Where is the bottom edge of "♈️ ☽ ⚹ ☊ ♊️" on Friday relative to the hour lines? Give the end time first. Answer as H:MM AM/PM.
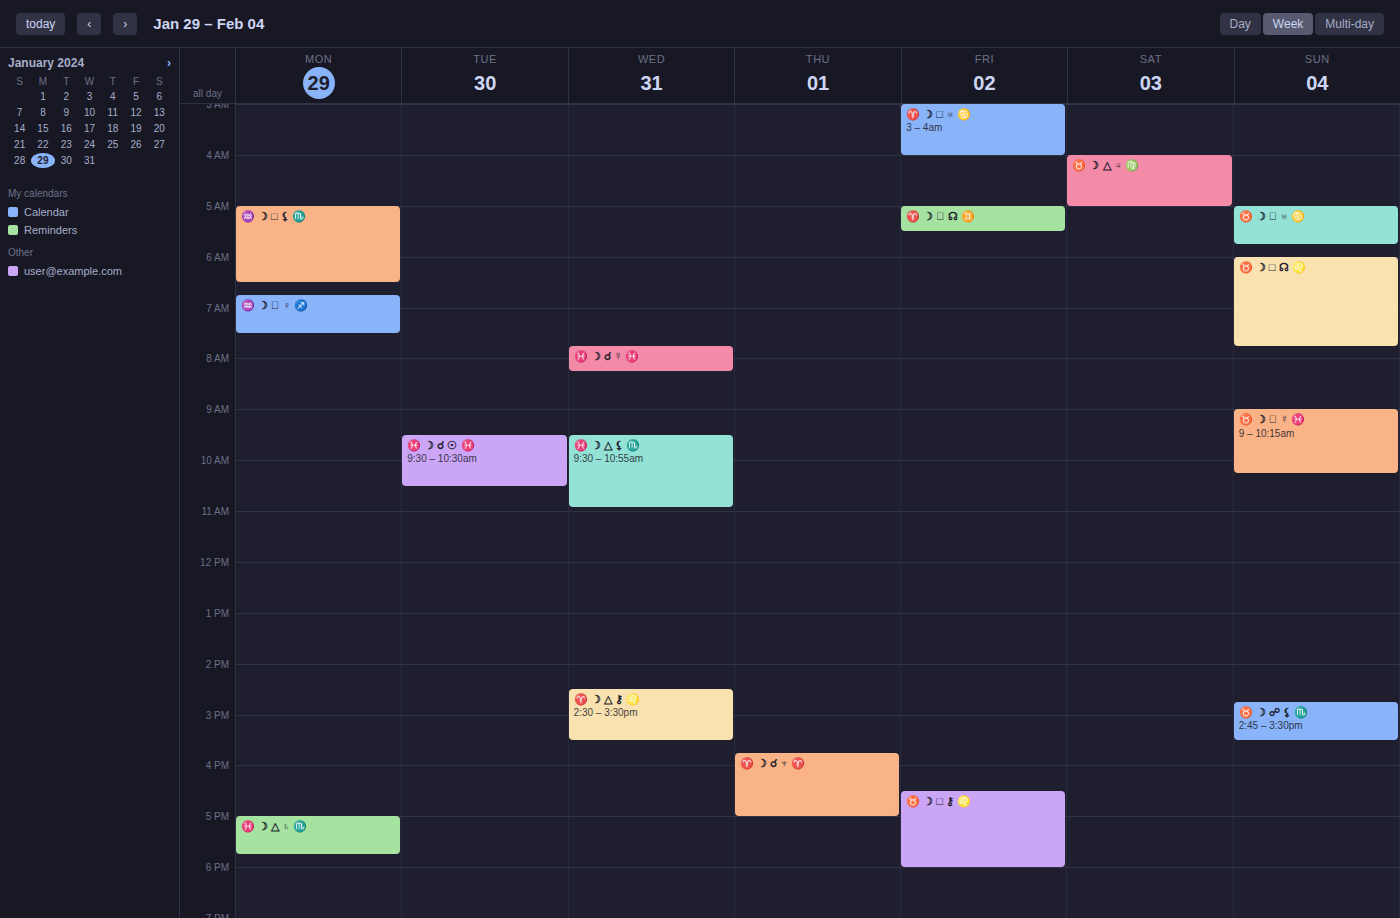
5:30 AM -- halfway between the 5 AM and 6 AM lines.